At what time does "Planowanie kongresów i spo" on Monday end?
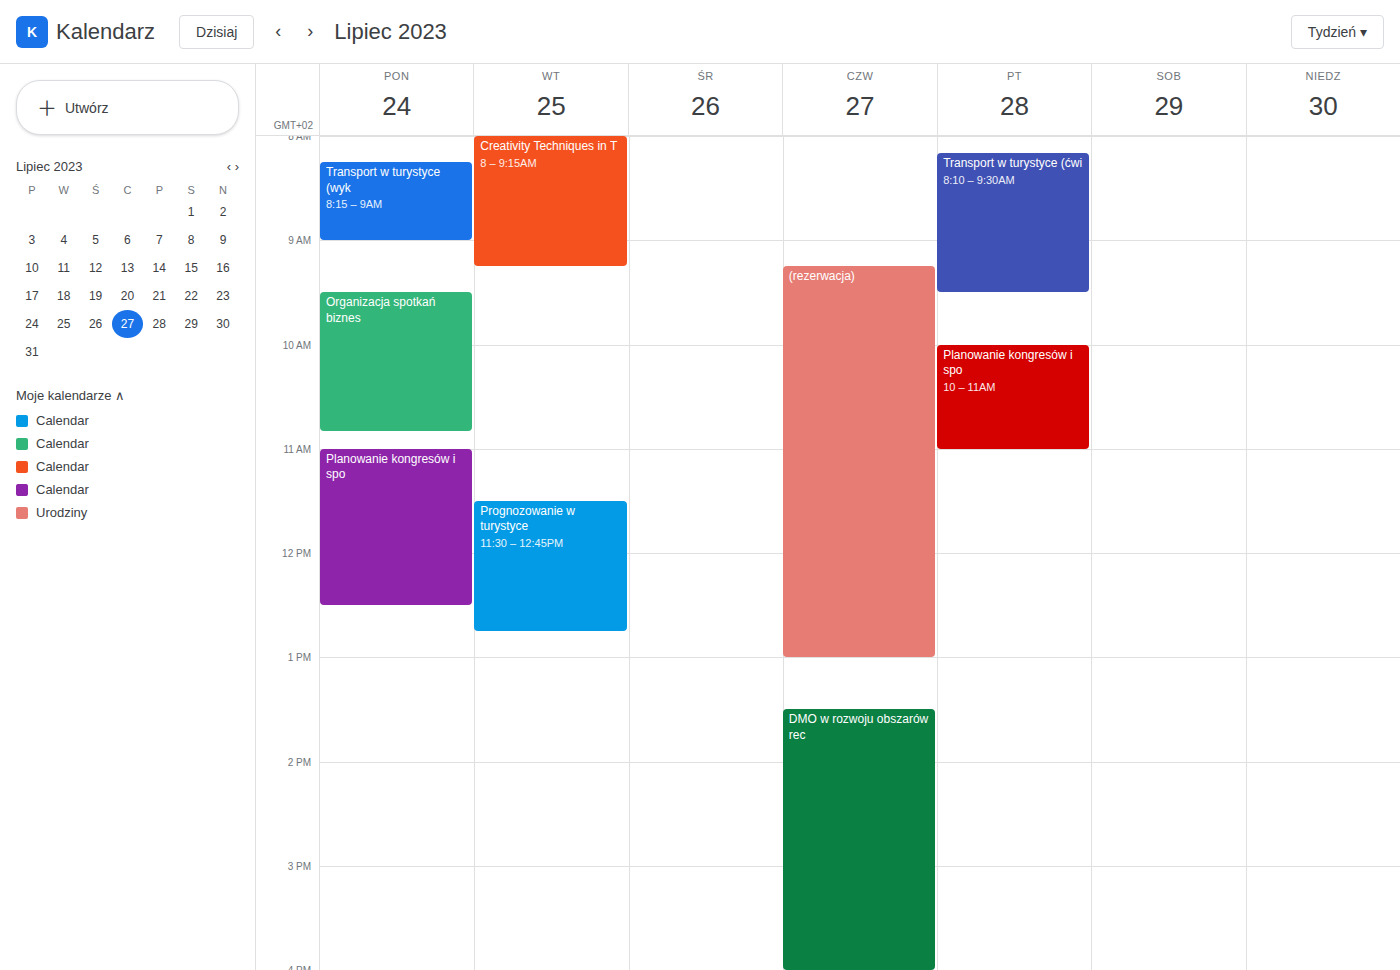
12:30